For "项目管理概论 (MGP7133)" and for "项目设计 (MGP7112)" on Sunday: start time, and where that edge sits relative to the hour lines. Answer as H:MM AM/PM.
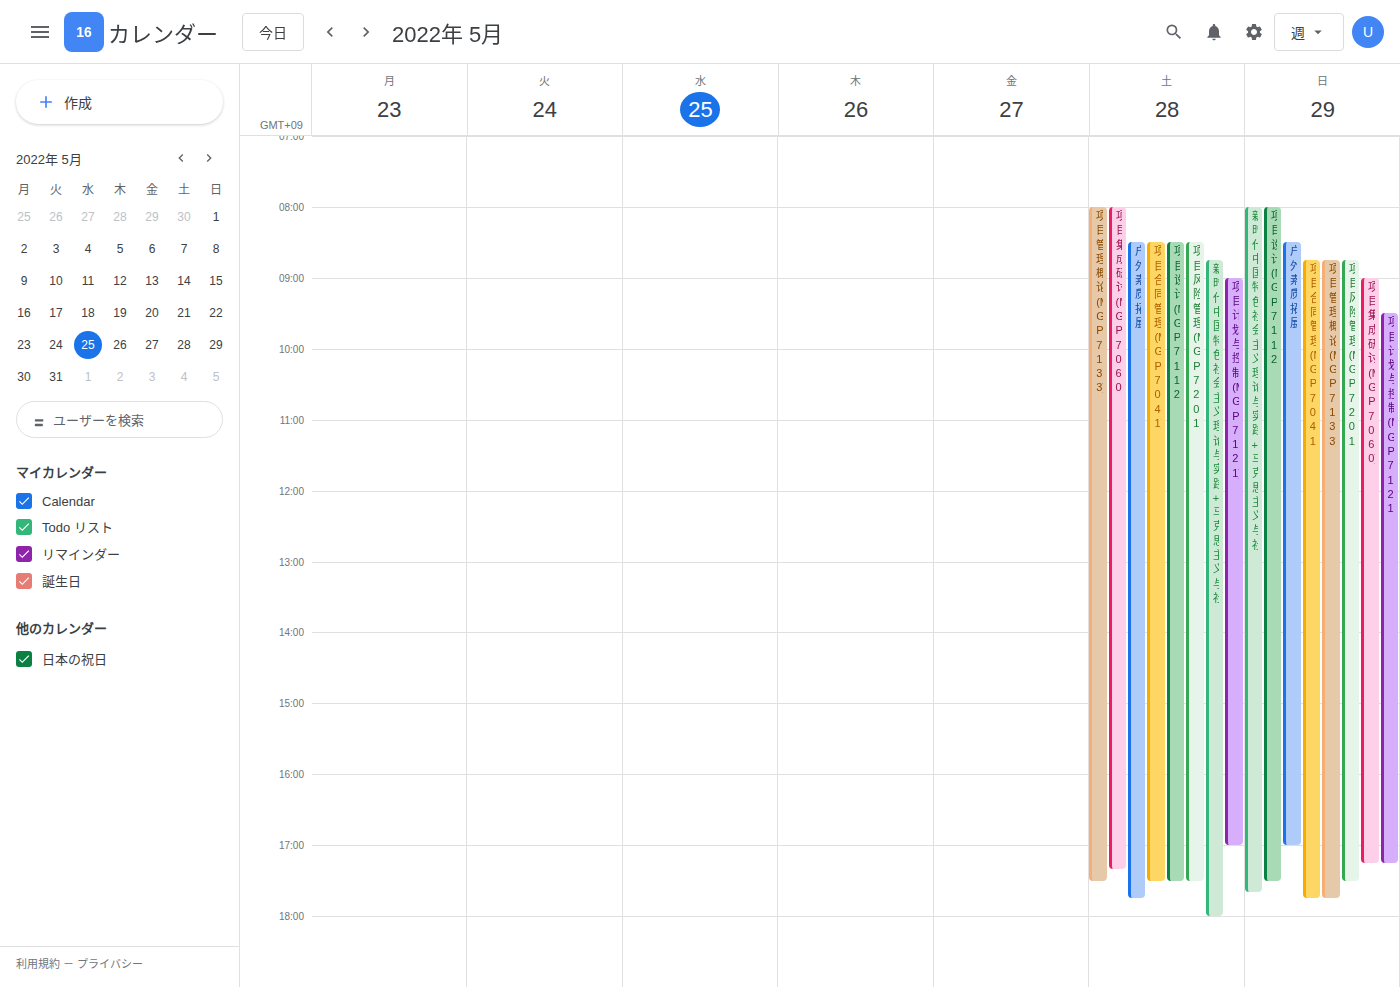
"项目管理概论 (MGP7133)": 8:45 AM, neither: three quarters of the way from the 8 AM line to the 9 AM line. "项目设计 (MGP7112)": 8:00 AM, exactly on the 8 AM line.